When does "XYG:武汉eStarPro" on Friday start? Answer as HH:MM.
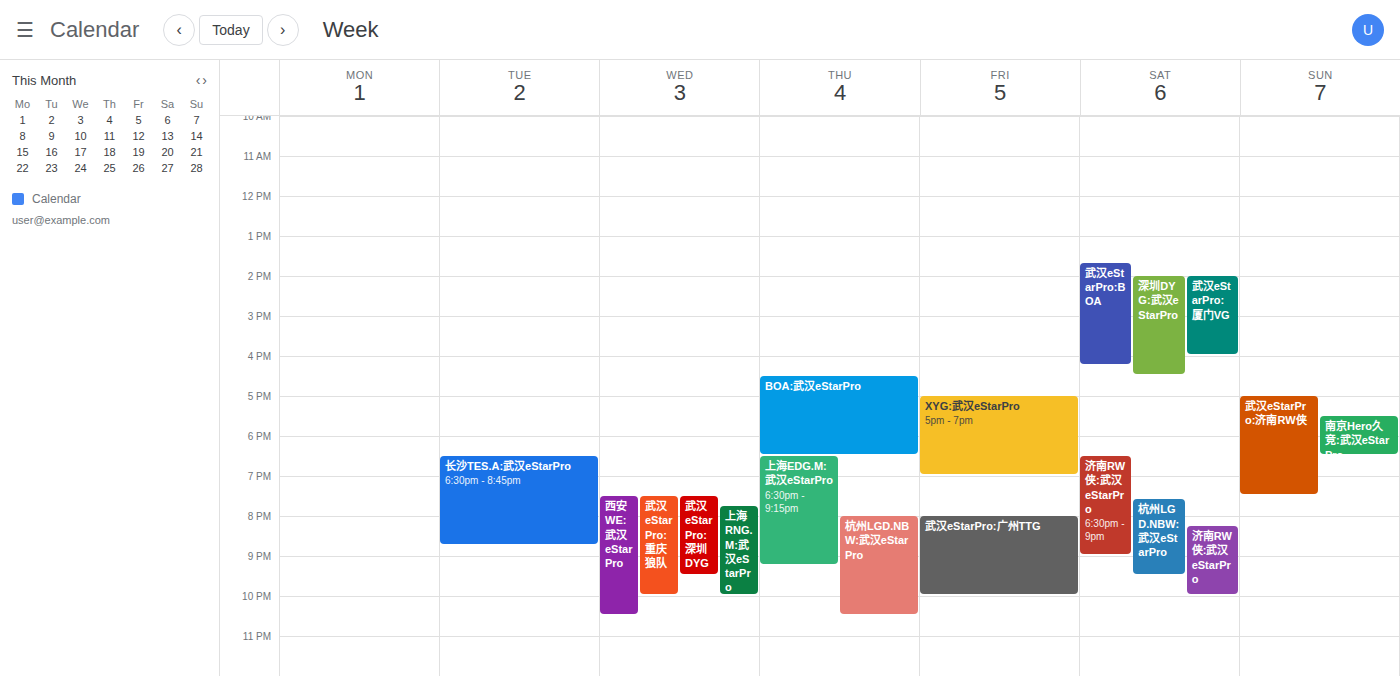
17:00